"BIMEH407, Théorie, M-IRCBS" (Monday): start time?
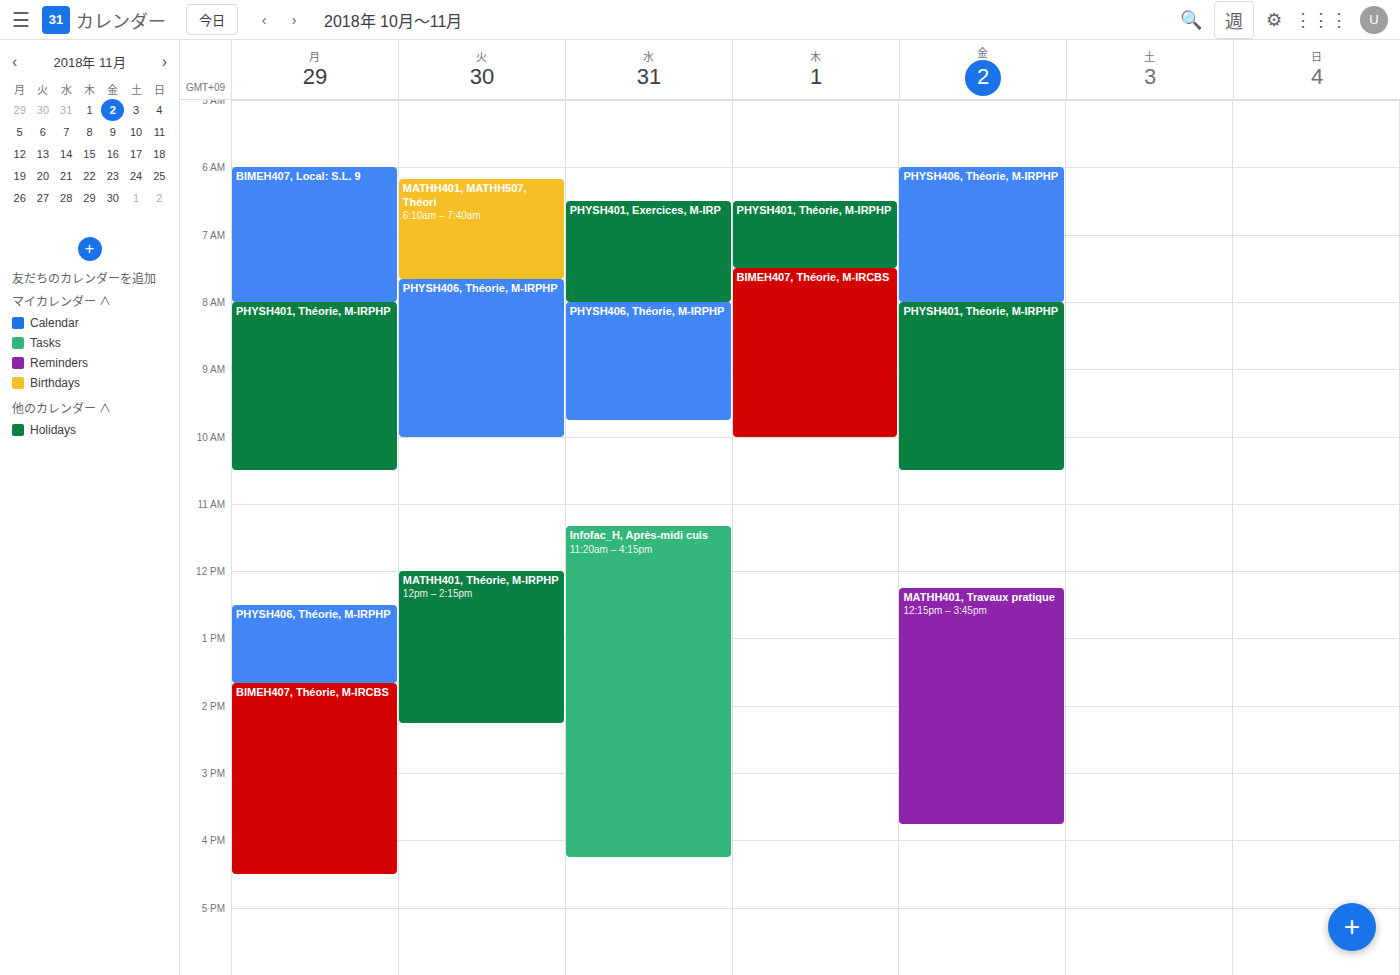
1:40 PM